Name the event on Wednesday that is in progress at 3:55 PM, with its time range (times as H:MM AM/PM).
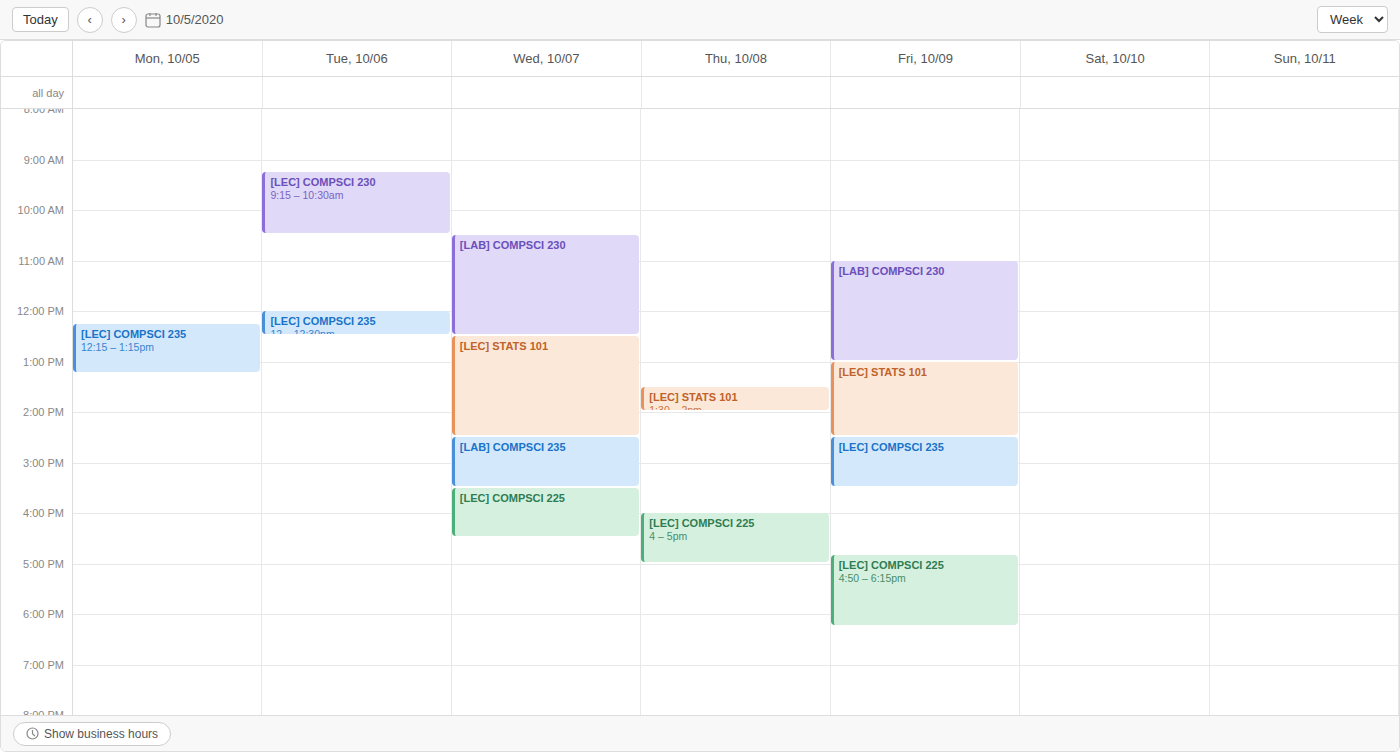
"[LEC] COMPSCI 225", 3:30 PM to 4:30 PM